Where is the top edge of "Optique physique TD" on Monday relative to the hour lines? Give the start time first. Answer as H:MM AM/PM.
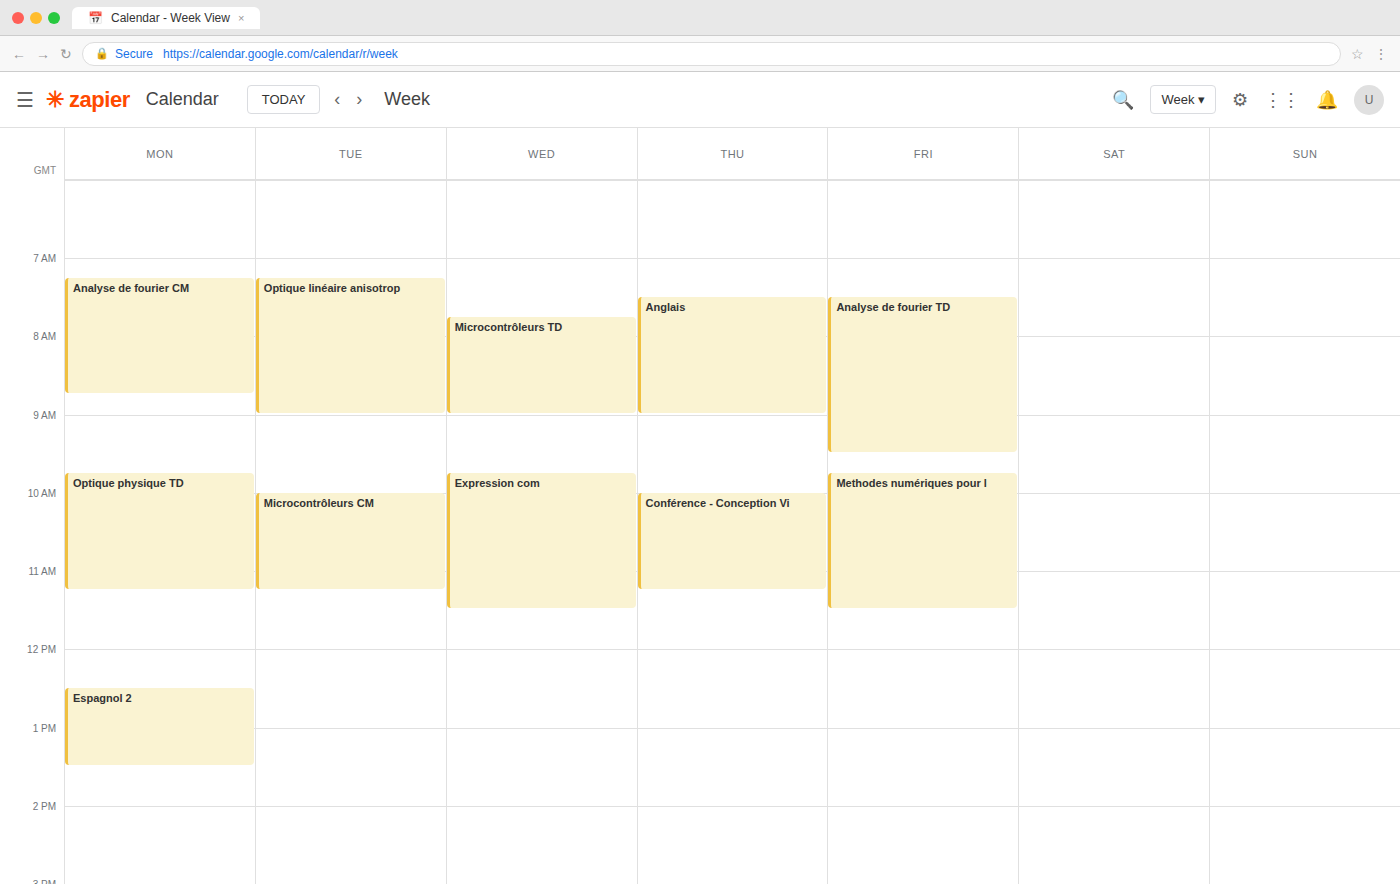
9:45 AM -- neither: three quarters of the way from the 9 AM line to the 10 AM line.